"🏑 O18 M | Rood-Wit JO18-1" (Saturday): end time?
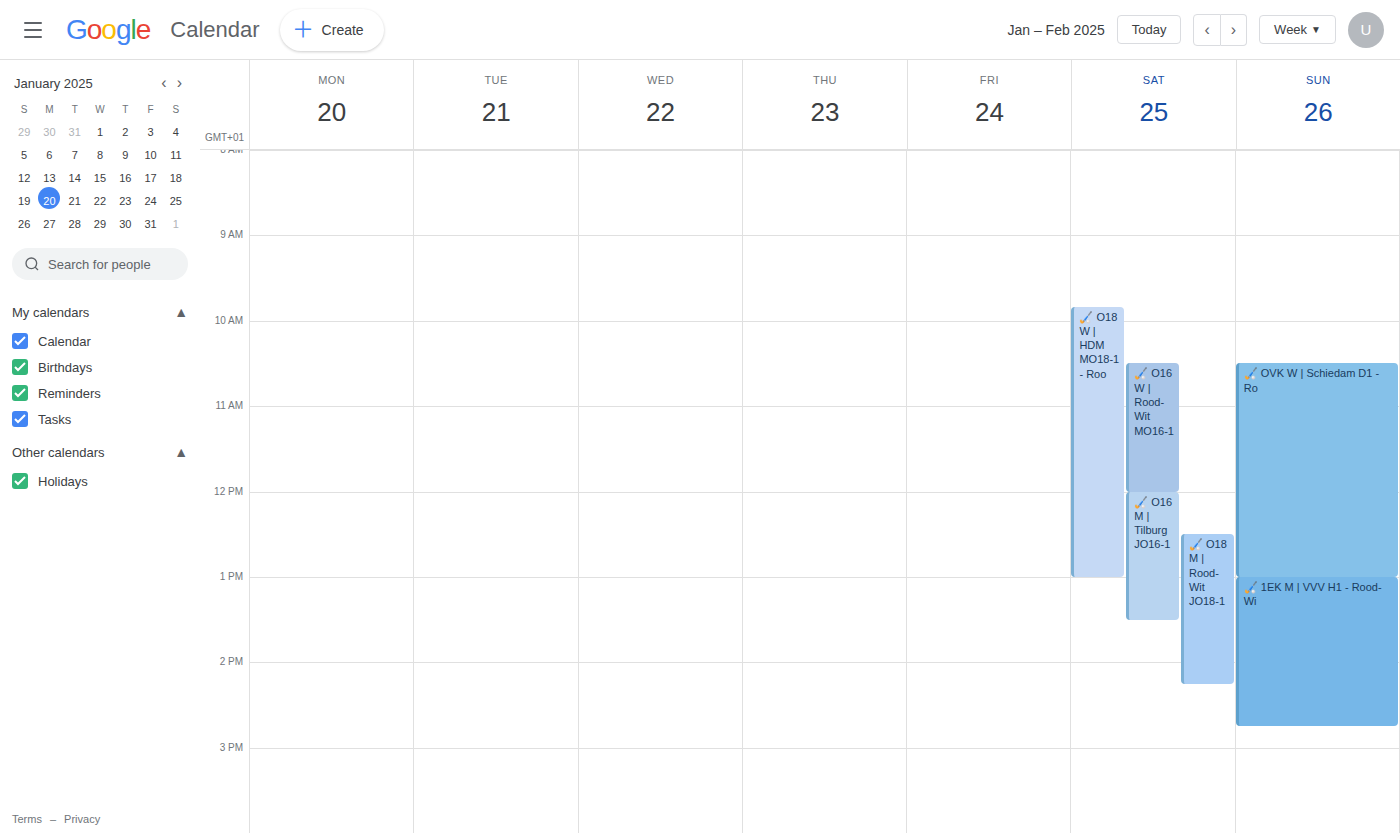
2:15 PM